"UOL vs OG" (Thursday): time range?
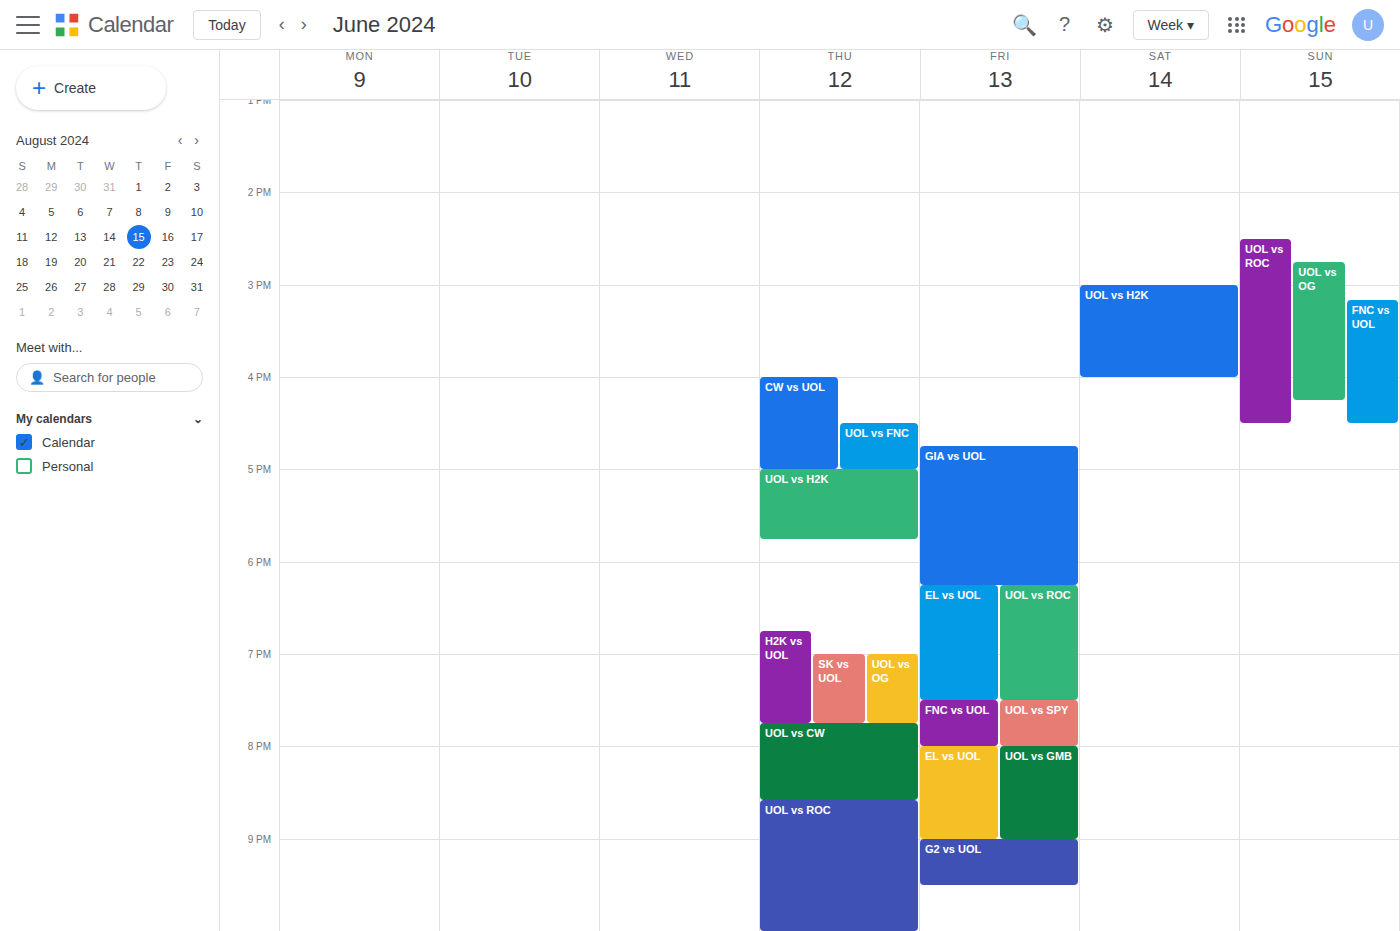
19:00 to 19:45